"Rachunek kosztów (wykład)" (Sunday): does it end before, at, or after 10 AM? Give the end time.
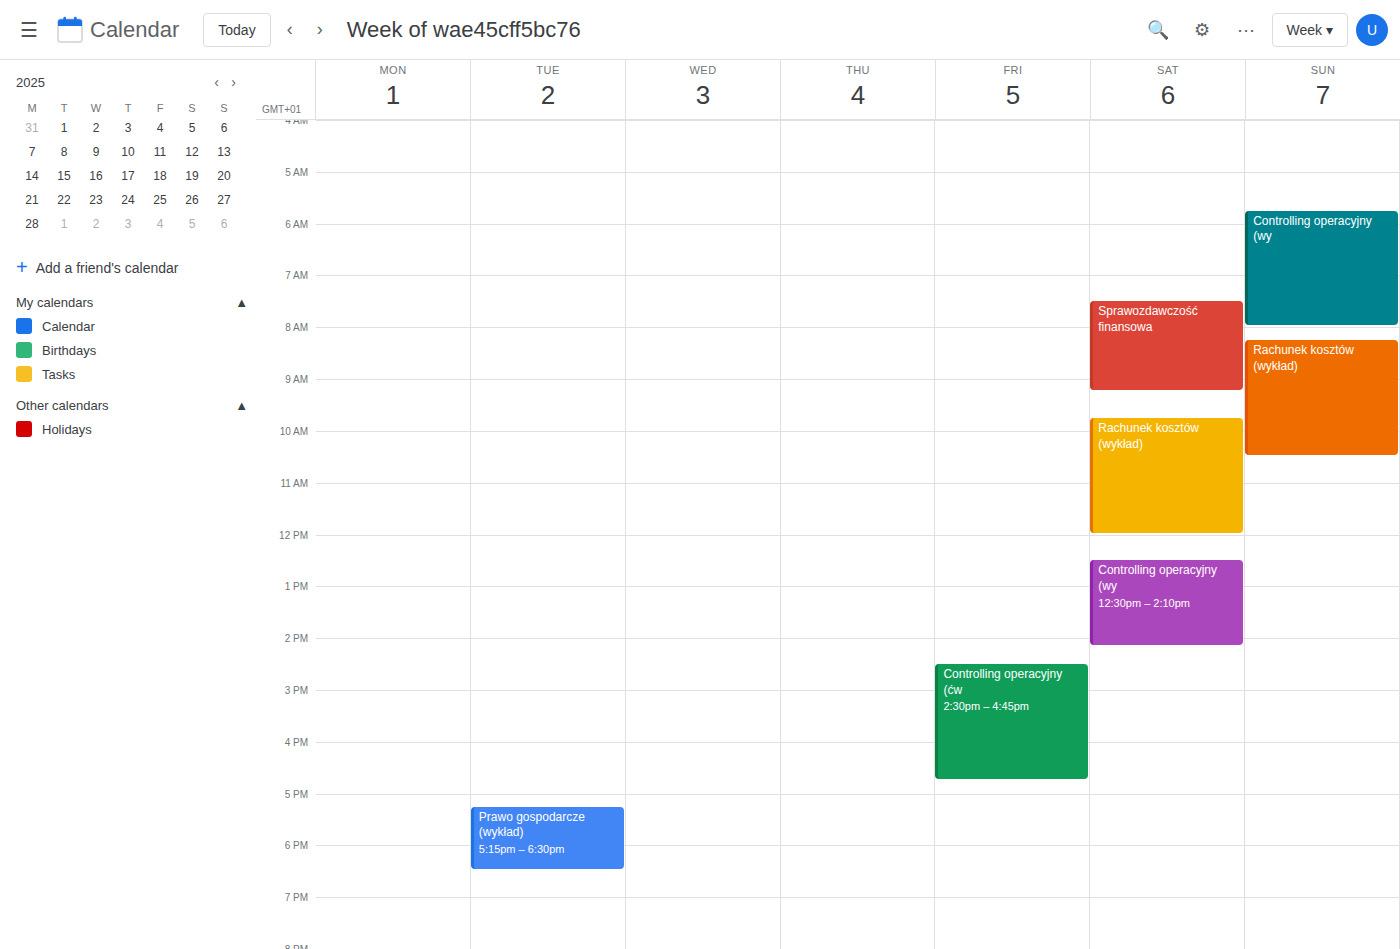
10:30 AM -- after 10 AM, 30 minutes below the 10 AM line.